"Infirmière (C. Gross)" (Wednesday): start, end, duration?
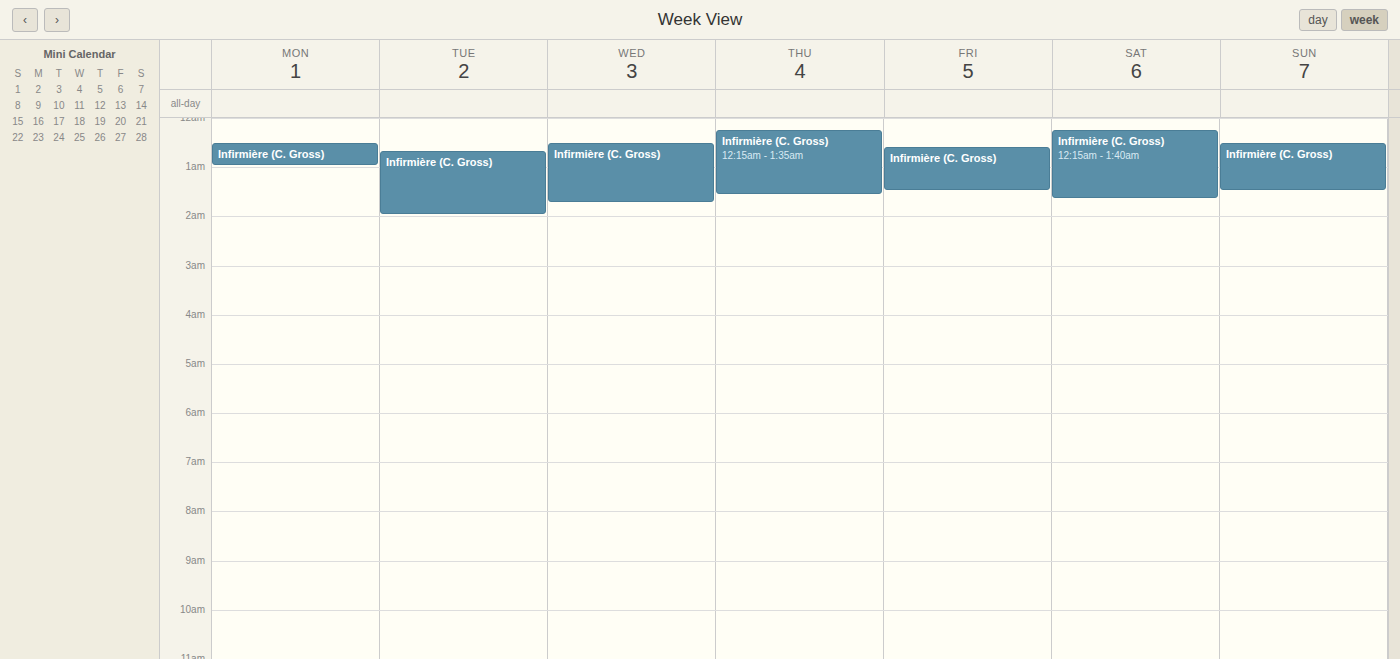
00:30 to 01:45, 1 hour 15 minutes